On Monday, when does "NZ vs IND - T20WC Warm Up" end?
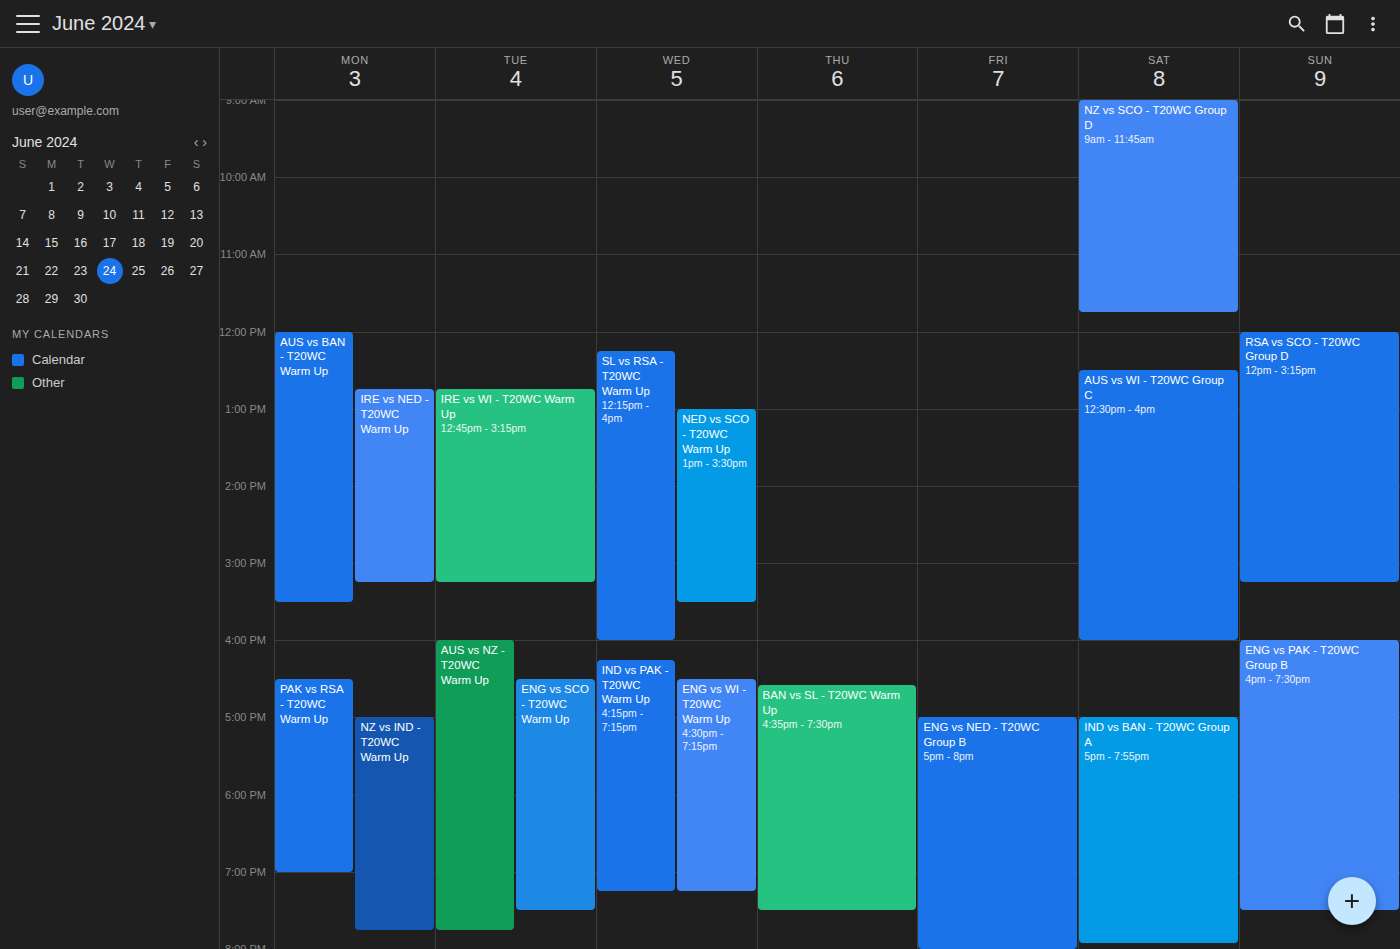
19:45